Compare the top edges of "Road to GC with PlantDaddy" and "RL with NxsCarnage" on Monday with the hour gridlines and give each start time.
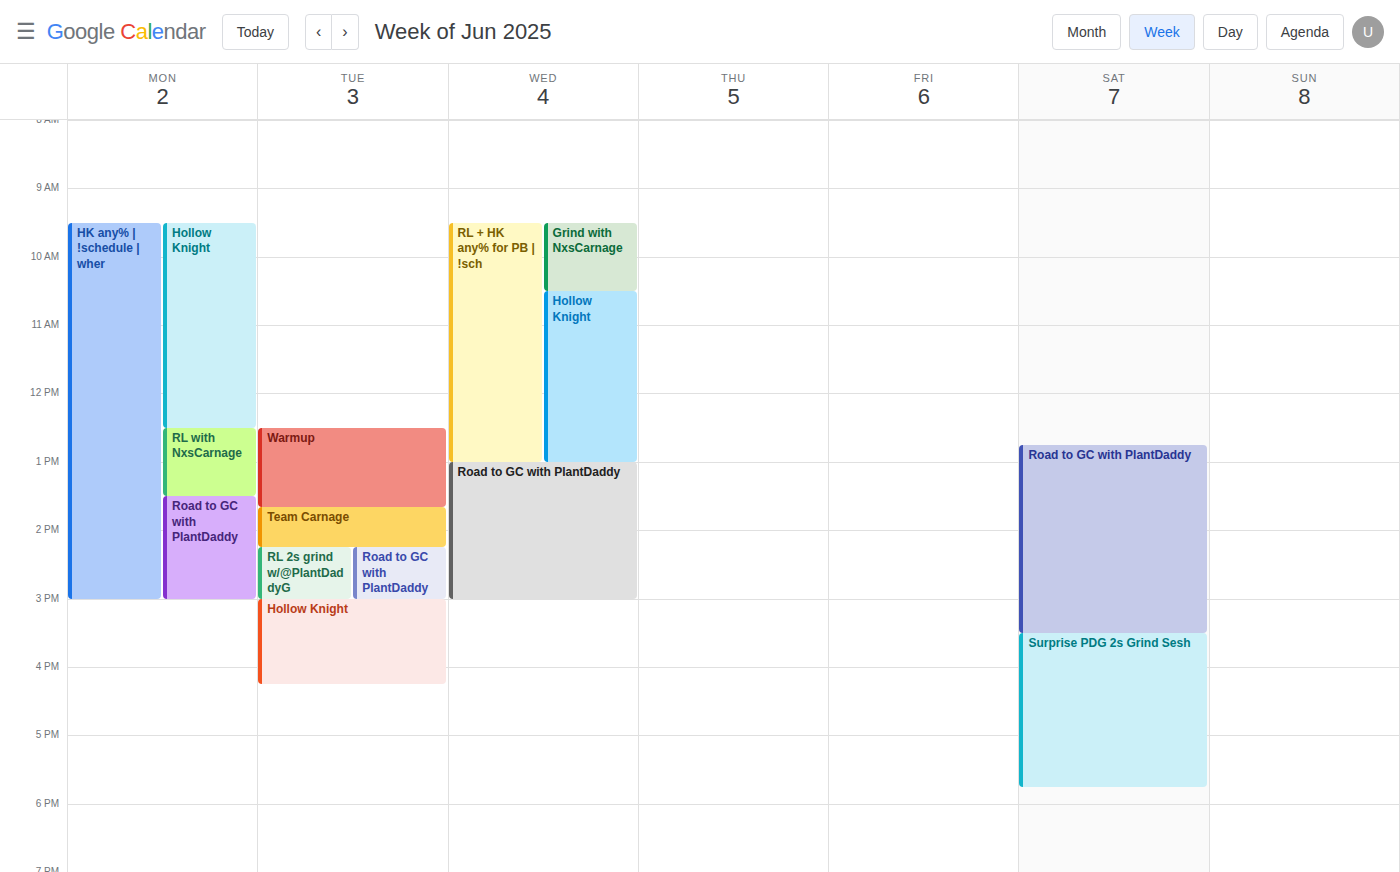
"Road to GC with PlantDaddy": 1:30 PM, halfway between the 1 PM and 2 PM lines. "RL with NxsCarnage": 12:30 PM, halfway between the 12 PM and 1 PM lines.